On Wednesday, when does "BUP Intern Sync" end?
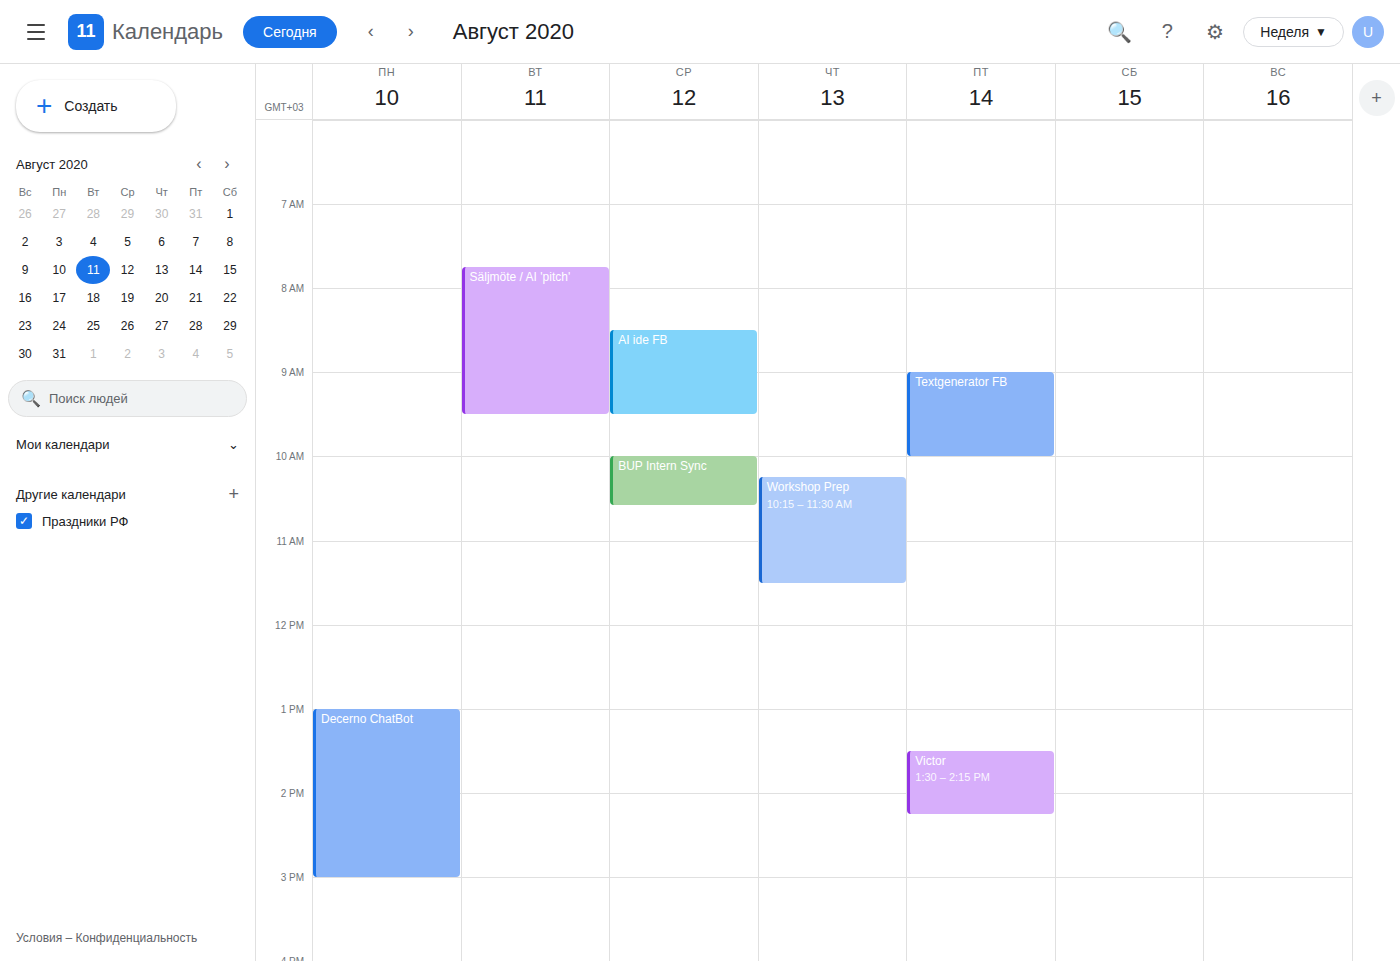
10:35 AM